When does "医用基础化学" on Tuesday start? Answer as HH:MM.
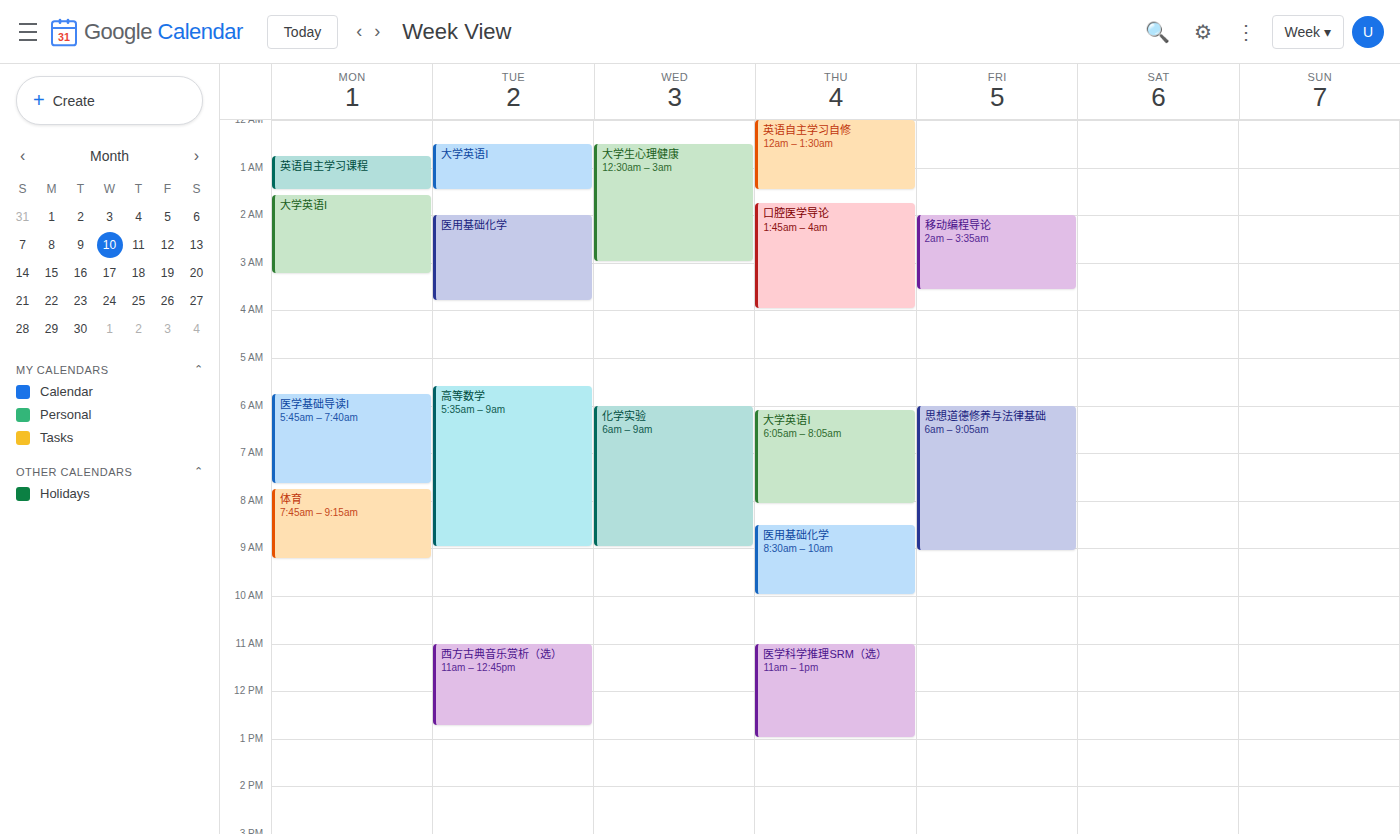
02:00